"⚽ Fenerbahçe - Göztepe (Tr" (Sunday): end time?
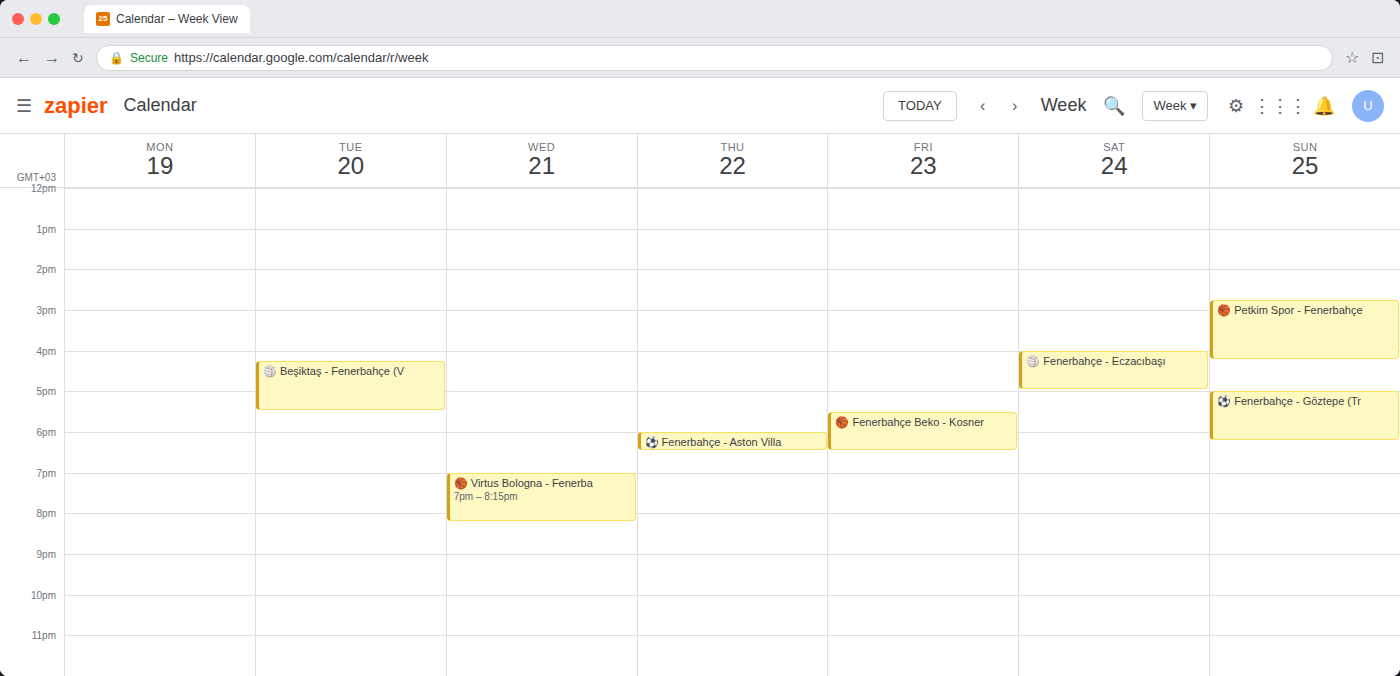
18:15